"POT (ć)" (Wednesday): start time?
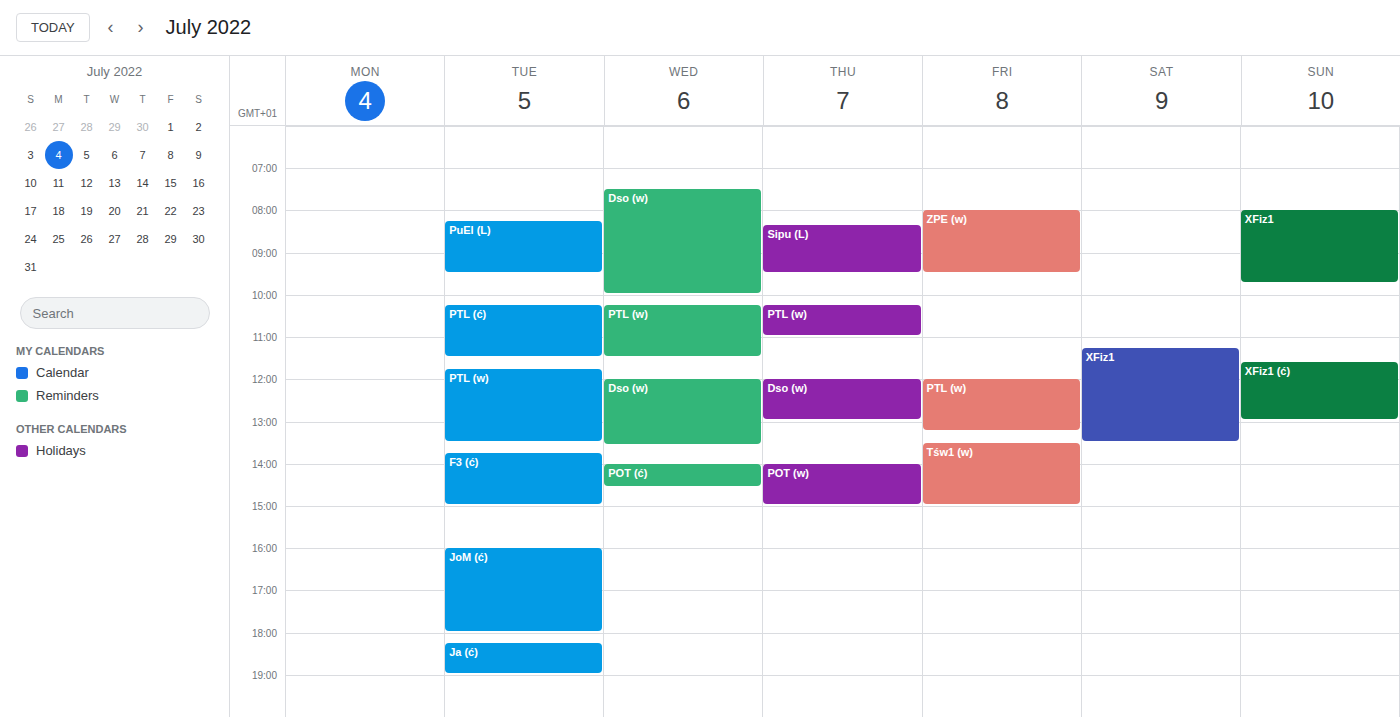
2:00 PM